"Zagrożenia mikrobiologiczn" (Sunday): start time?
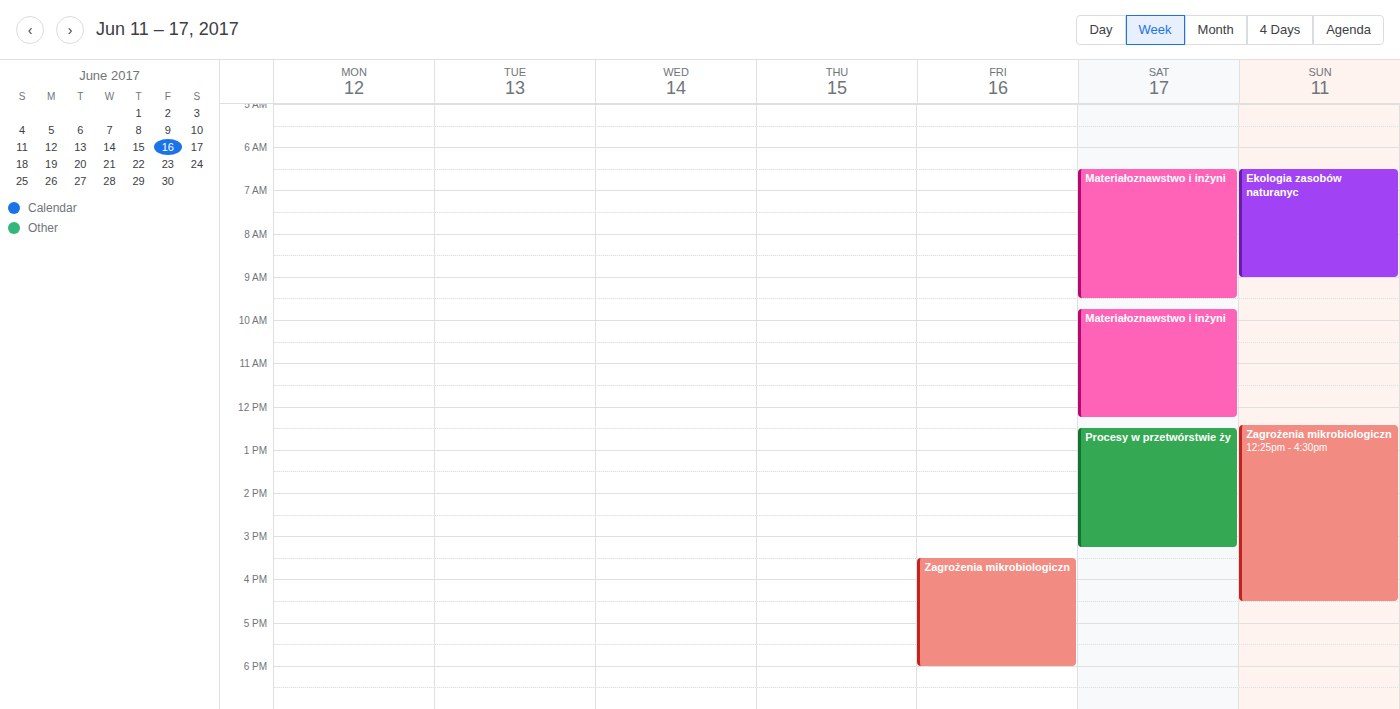
12:25 PM